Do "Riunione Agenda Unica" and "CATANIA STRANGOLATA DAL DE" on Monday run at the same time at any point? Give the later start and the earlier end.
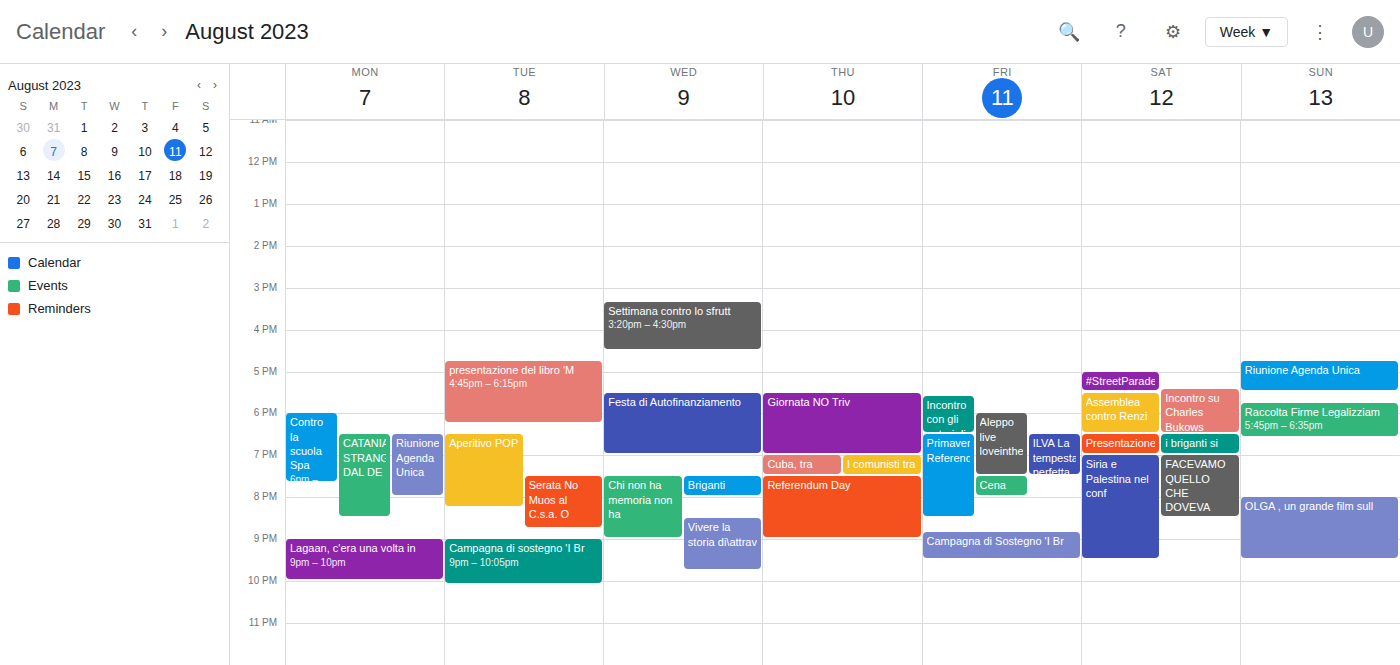
"CATANIA STRANGOLATA DAL DE" starts at 6:30 PM, before "Riunione Agenda Unica" ends at 8:00 PM -- they overlap.